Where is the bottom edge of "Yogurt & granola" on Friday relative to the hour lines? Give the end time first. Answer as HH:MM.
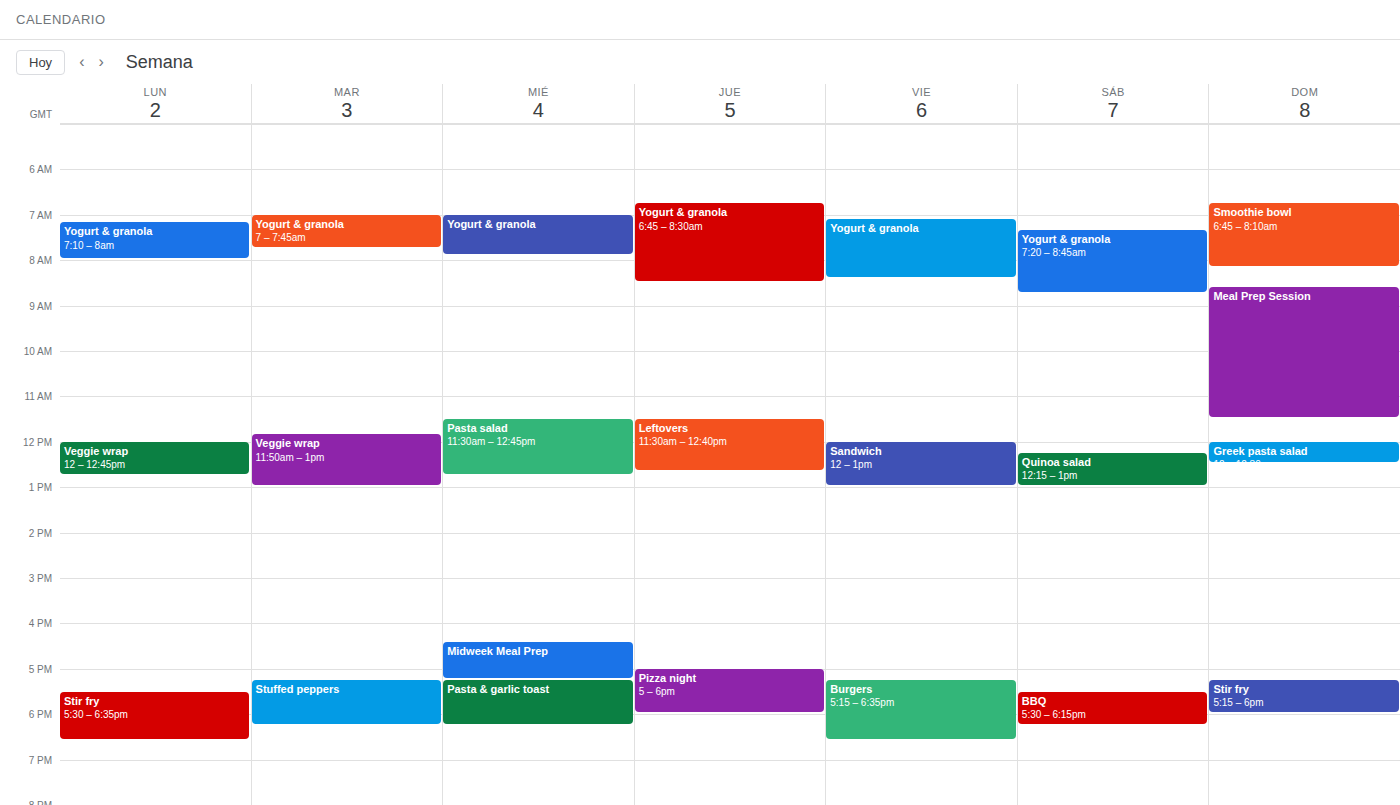
08:25 -- neither: 25 minutes below the 08:00 line and 35 minutes above the 09:00 line.